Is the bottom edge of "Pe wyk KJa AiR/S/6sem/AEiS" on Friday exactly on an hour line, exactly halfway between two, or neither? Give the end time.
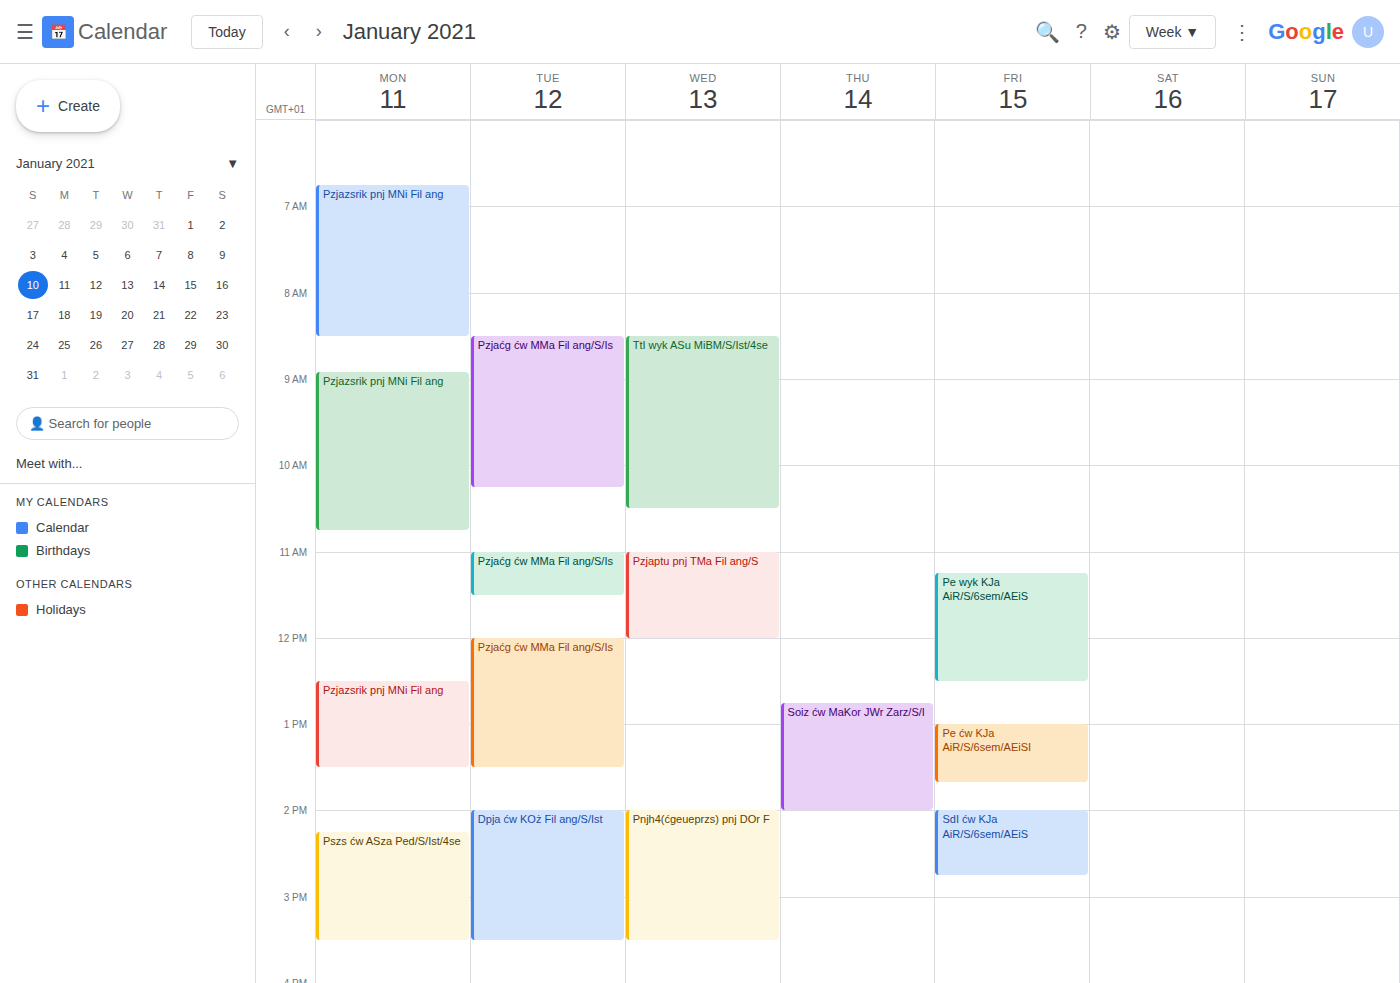
12:30 PM -- halfway between the 12 PM and 1 PM lines.